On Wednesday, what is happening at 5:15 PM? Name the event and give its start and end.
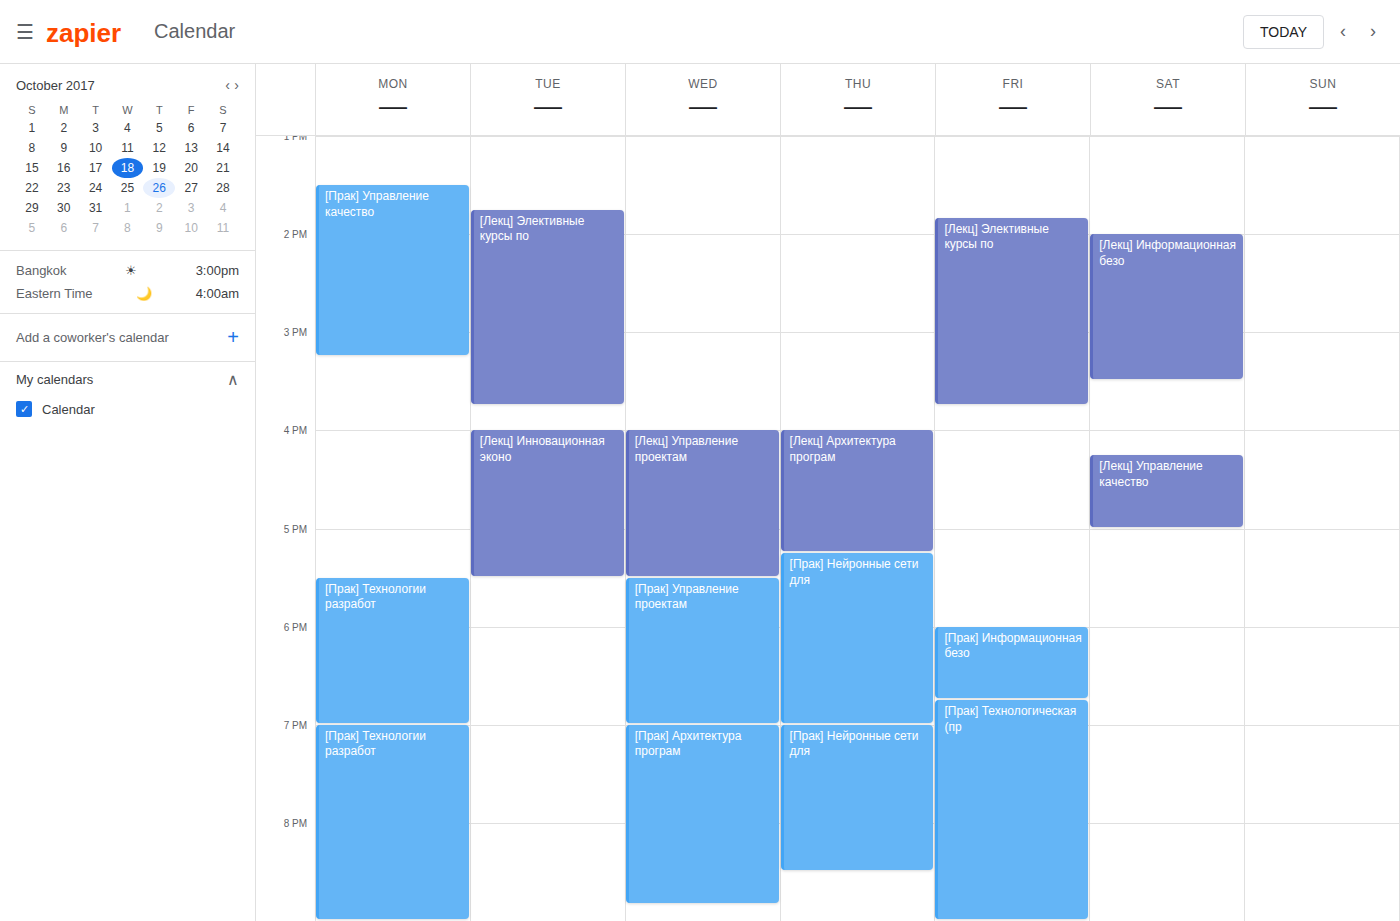
"[Лекц] Управление проектам", 4:00 PM to 5:30 PM